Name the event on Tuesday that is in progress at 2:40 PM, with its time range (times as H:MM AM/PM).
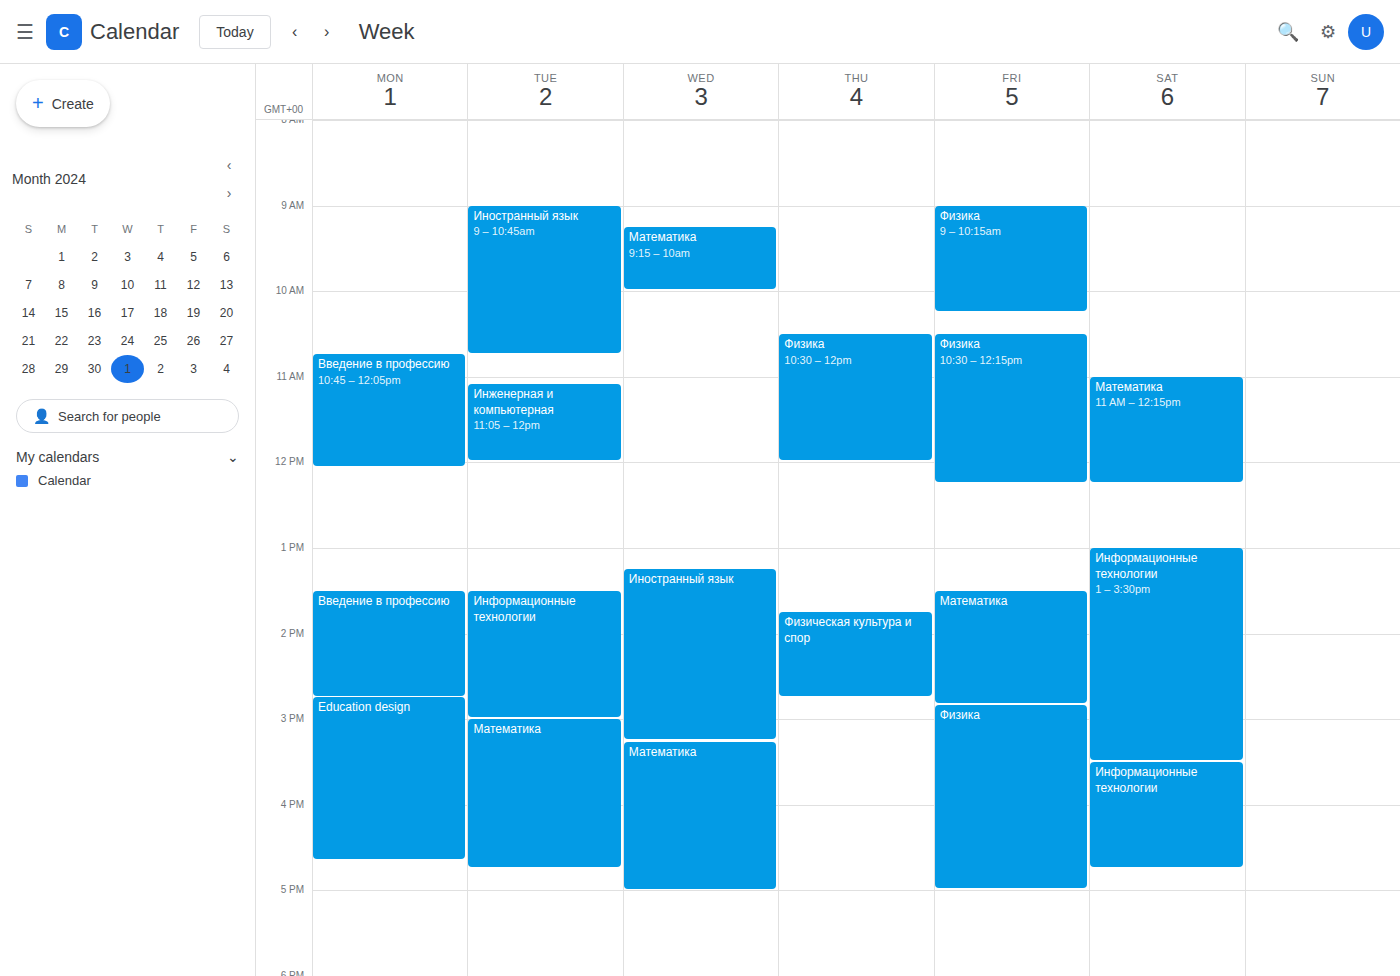
"Информационные технологии", 1:30 PM to 3:00 PM